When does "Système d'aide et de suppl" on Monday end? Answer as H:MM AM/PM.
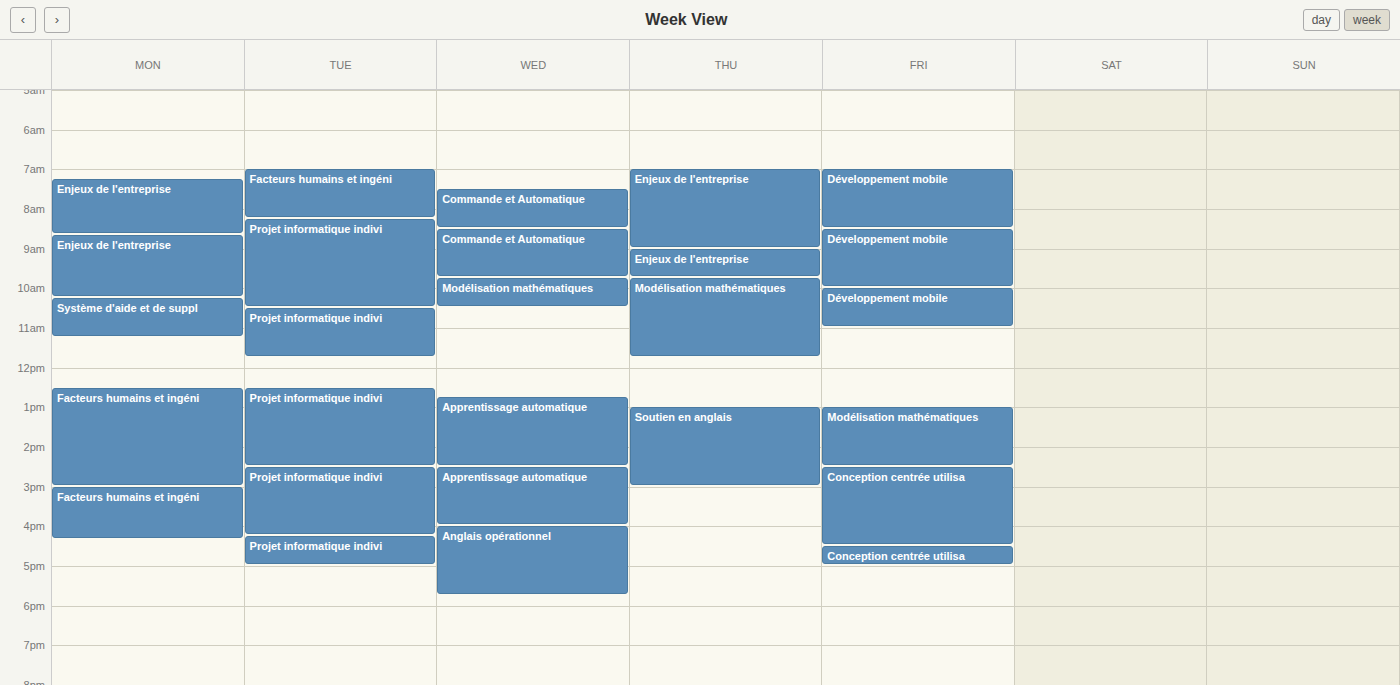
11:15 AM